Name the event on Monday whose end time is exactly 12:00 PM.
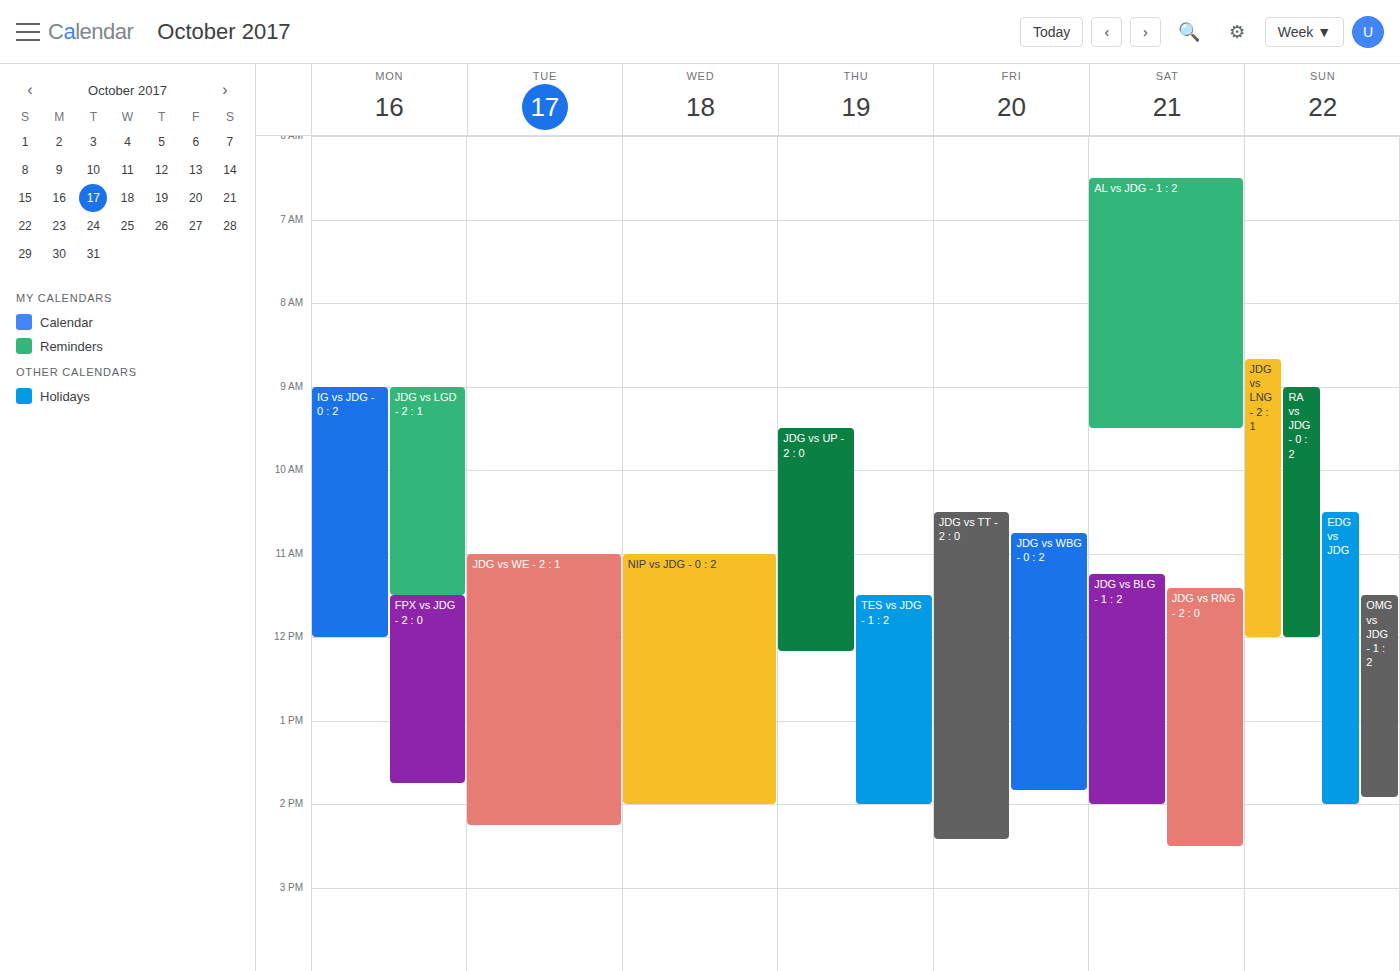
"IG vs JDG - 0 : 2"